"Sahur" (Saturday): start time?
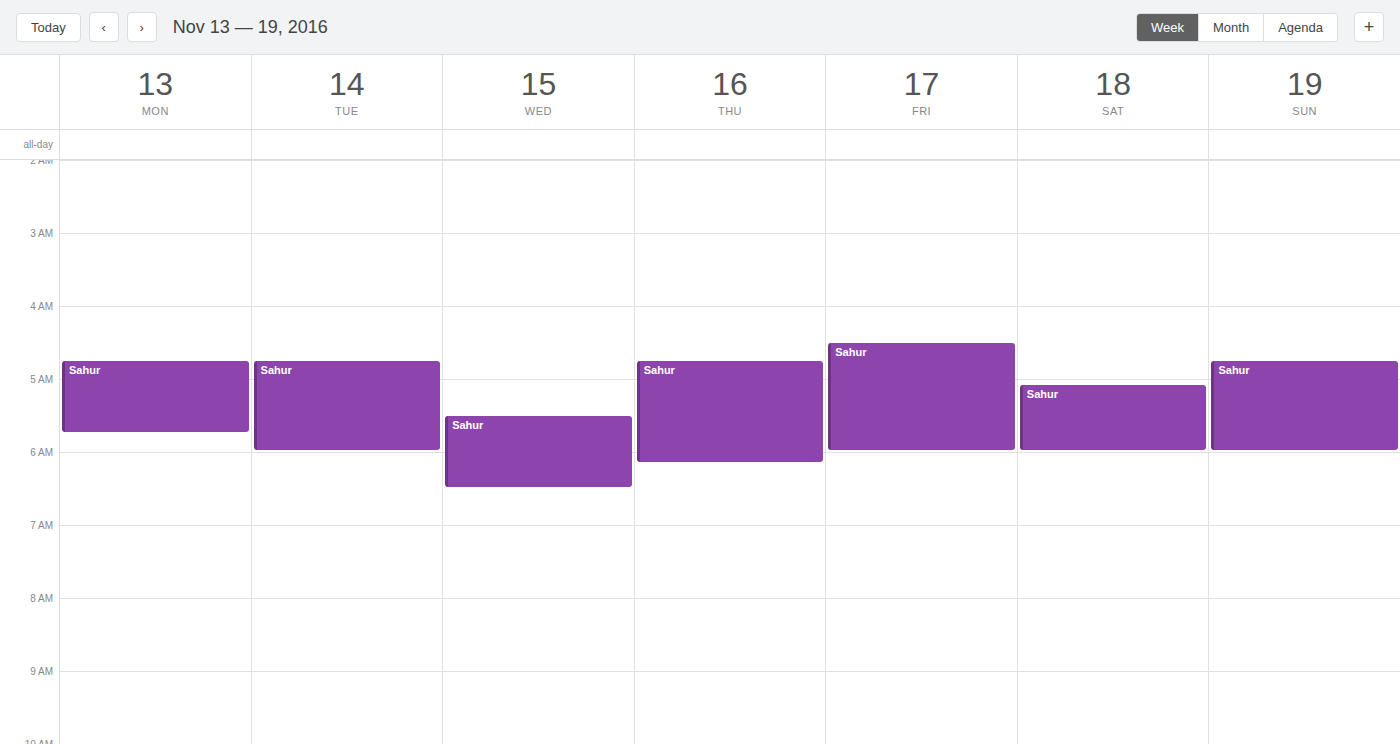
5:05 AM